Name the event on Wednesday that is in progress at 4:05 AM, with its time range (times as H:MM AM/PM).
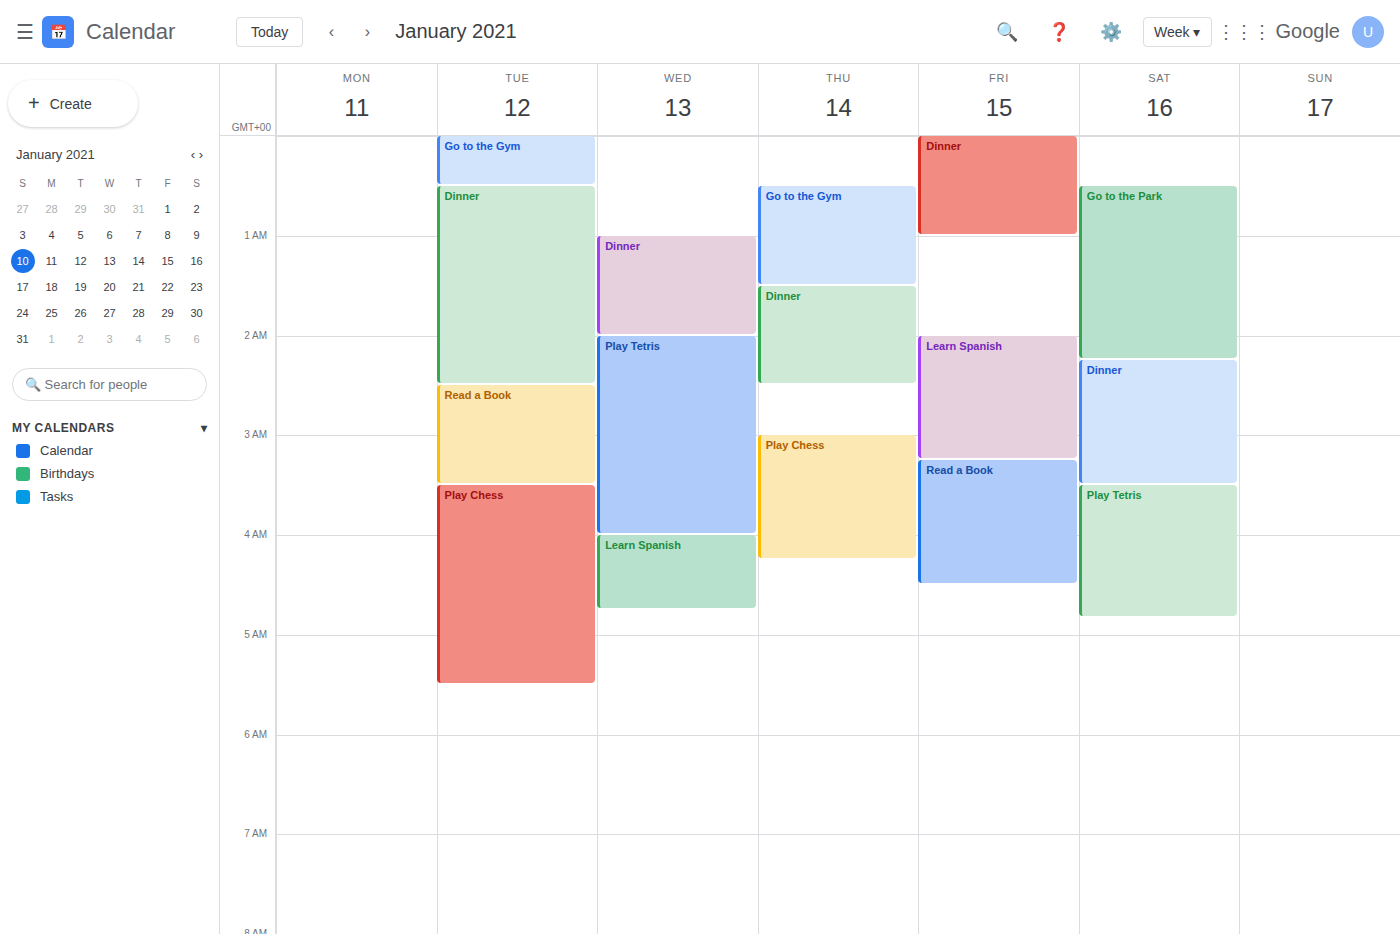
"Learn Spanish", 4:00 AM to 4:45 AM